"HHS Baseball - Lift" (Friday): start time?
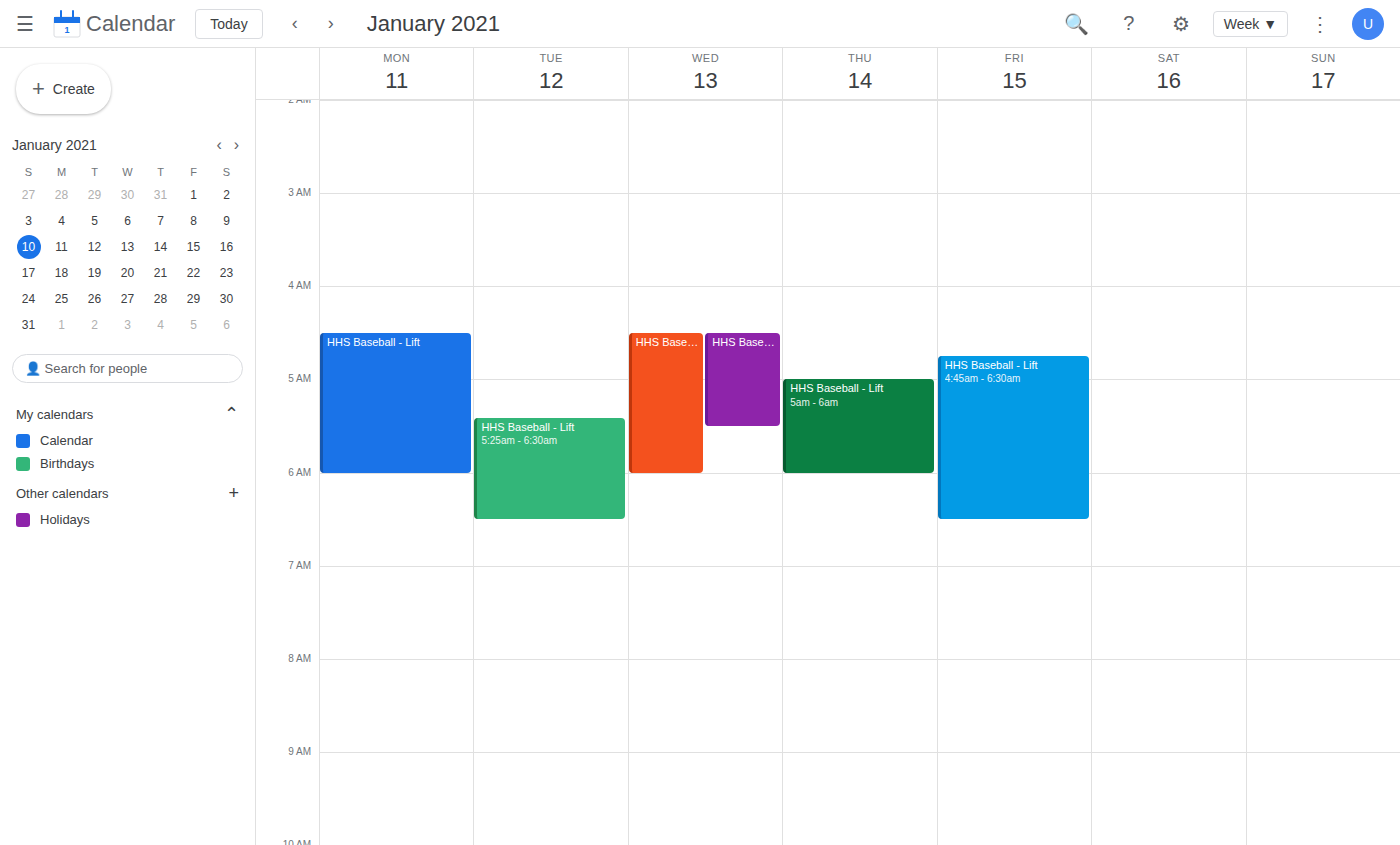
4:45 AM